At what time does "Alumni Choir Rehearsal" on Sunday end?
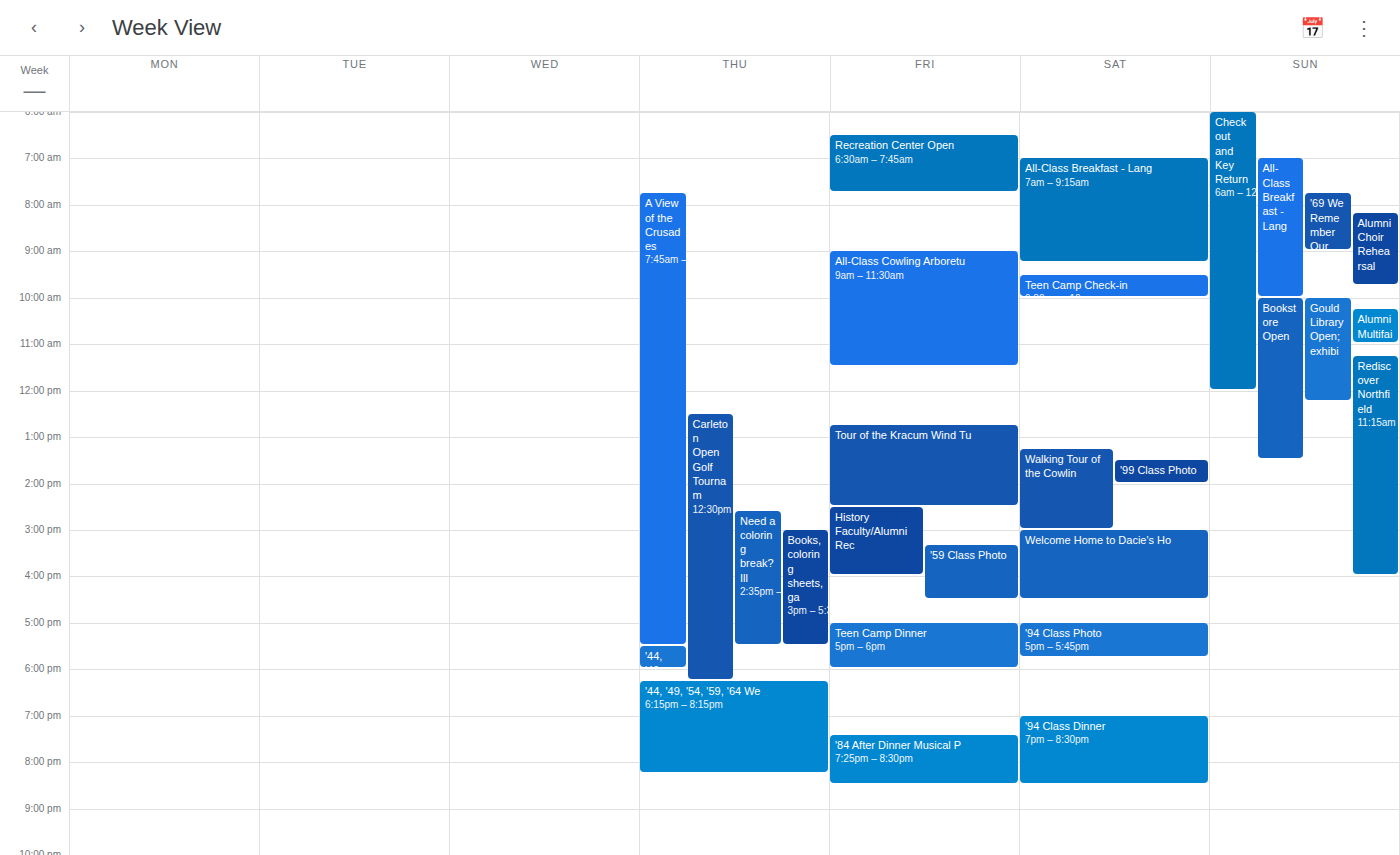
09:45